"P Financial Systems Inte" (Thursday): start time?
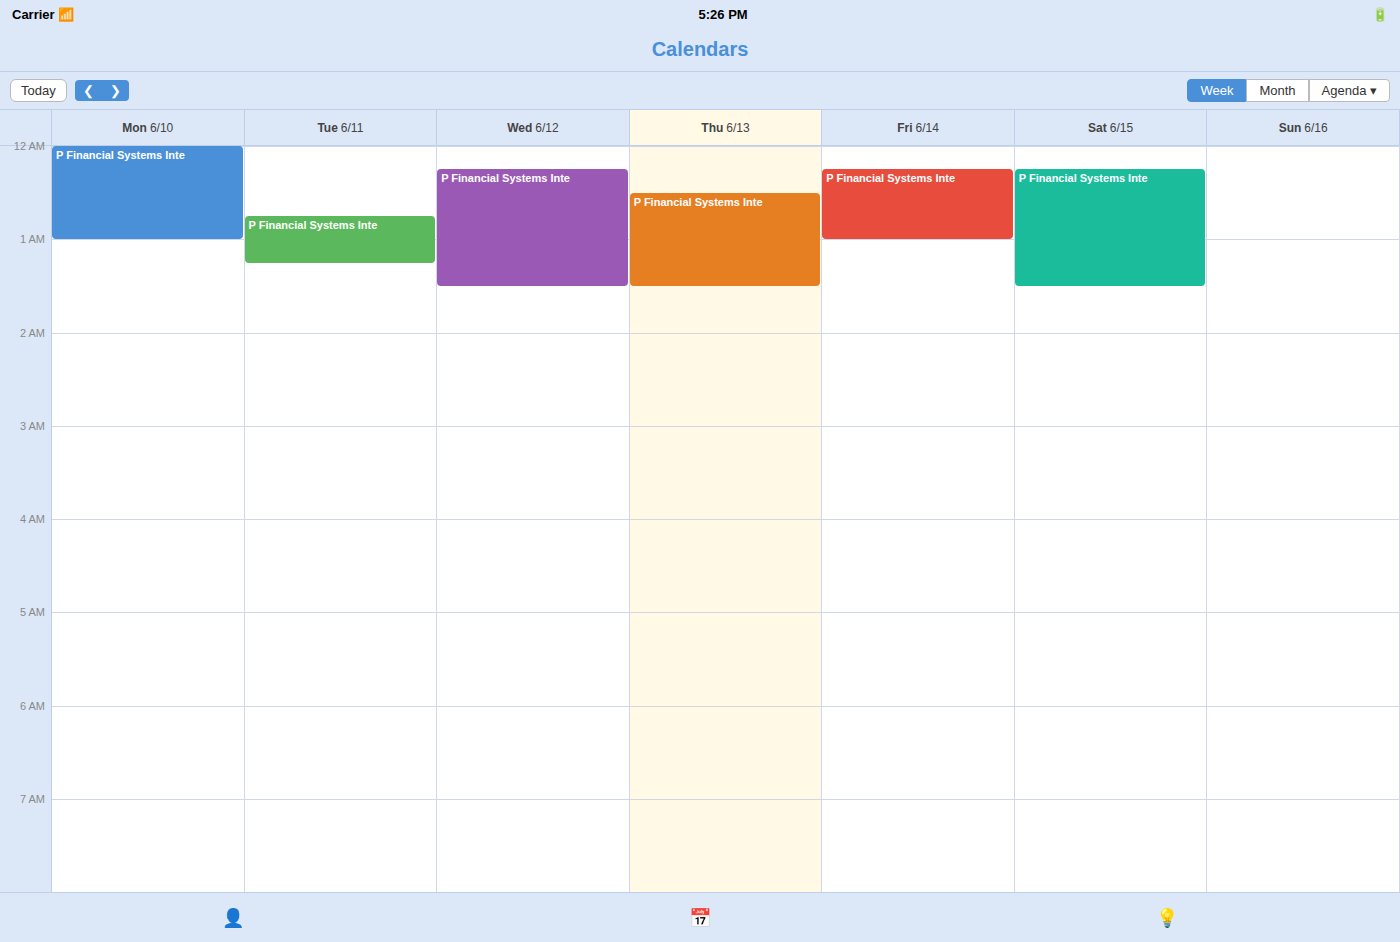
00:30